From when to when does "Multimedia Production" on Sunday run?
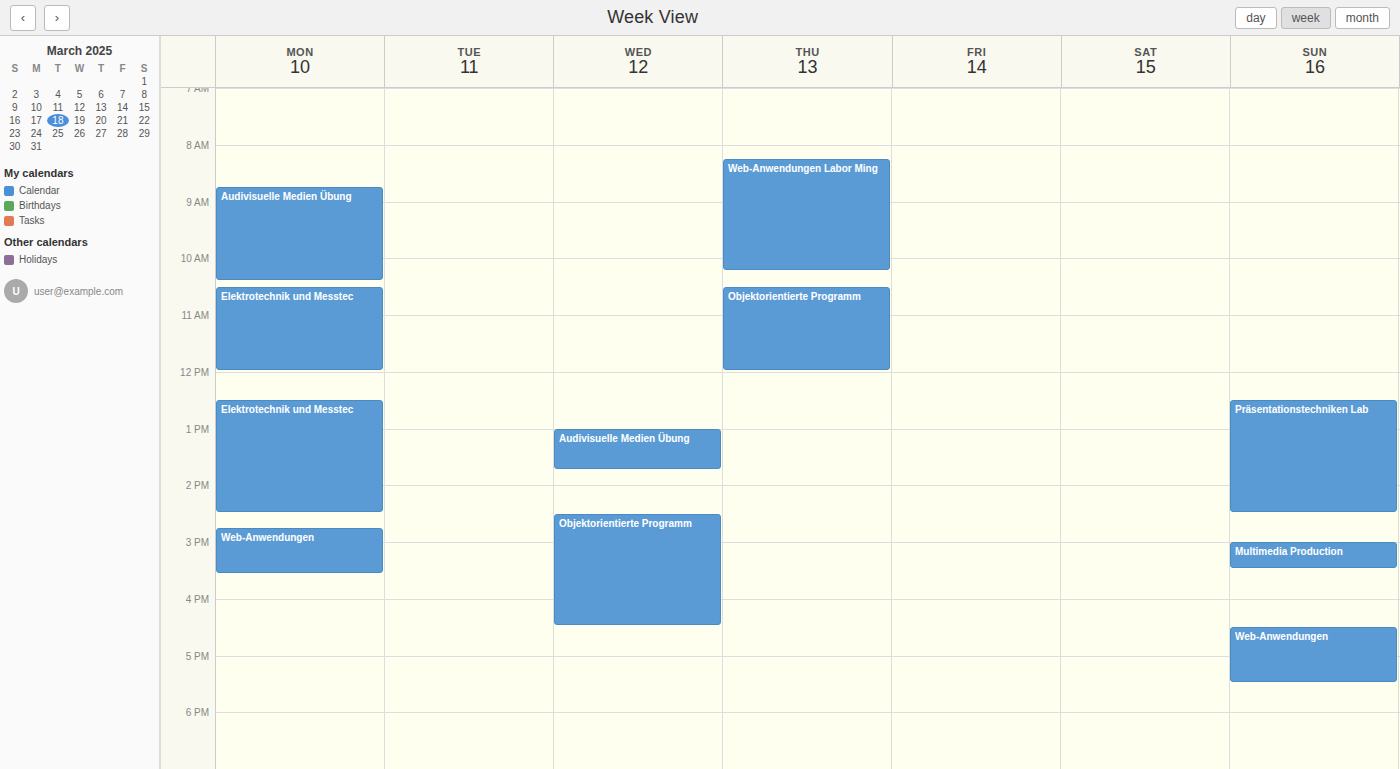
3:00 PM to 3:30 PM